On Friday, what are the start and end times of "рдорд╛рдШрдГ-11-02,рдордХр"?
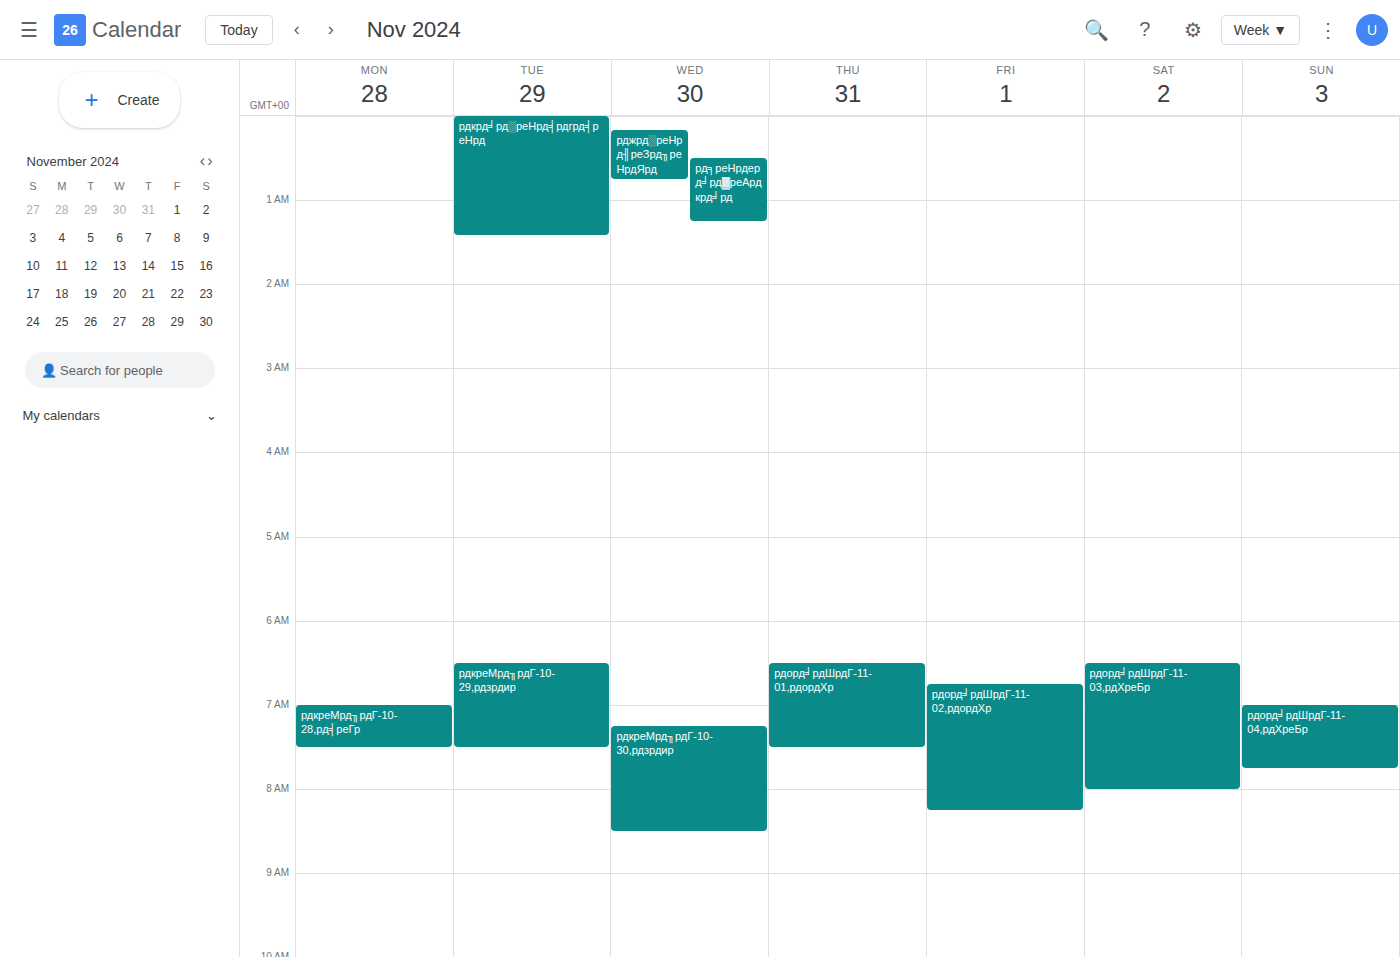
6:45 AM to 8:15 AM